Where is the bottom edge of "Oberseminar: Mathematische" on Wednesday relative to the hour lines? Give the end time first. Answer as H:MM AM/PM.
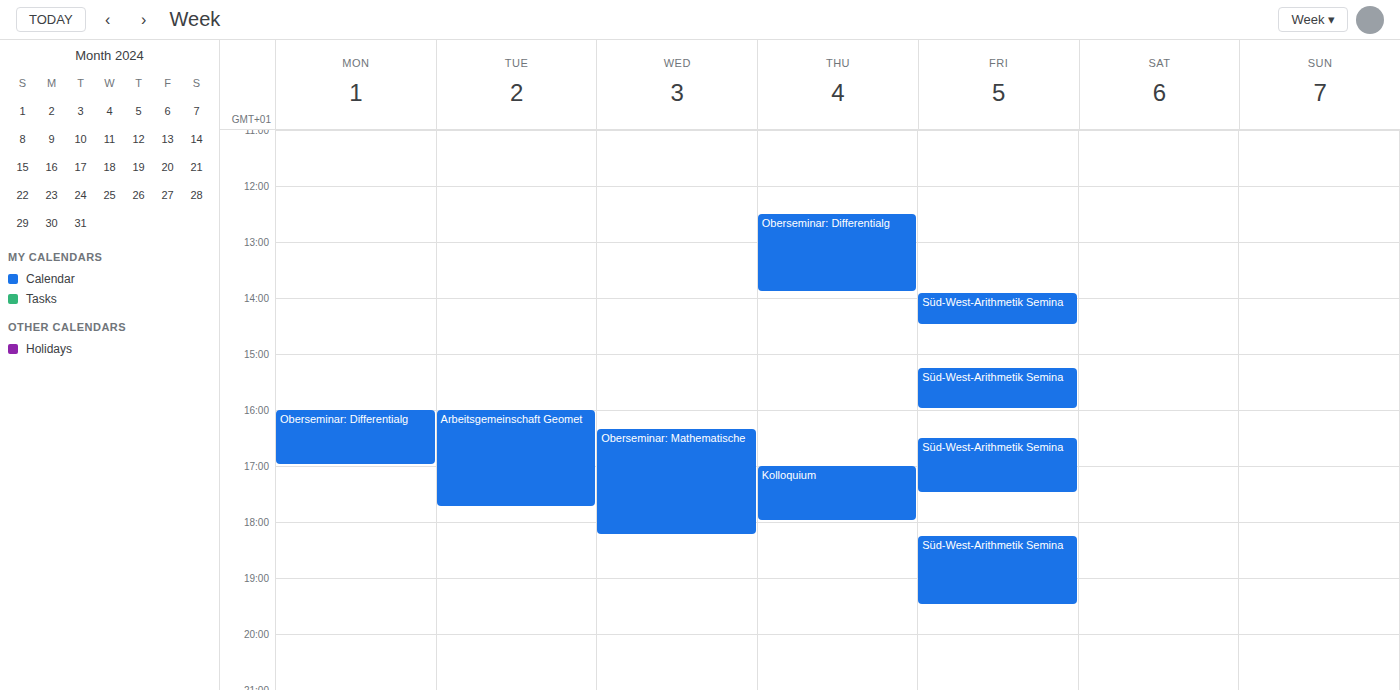
6:15 PM -- neither: a quarter of the way from the 6 PM line to the 7 PM line.